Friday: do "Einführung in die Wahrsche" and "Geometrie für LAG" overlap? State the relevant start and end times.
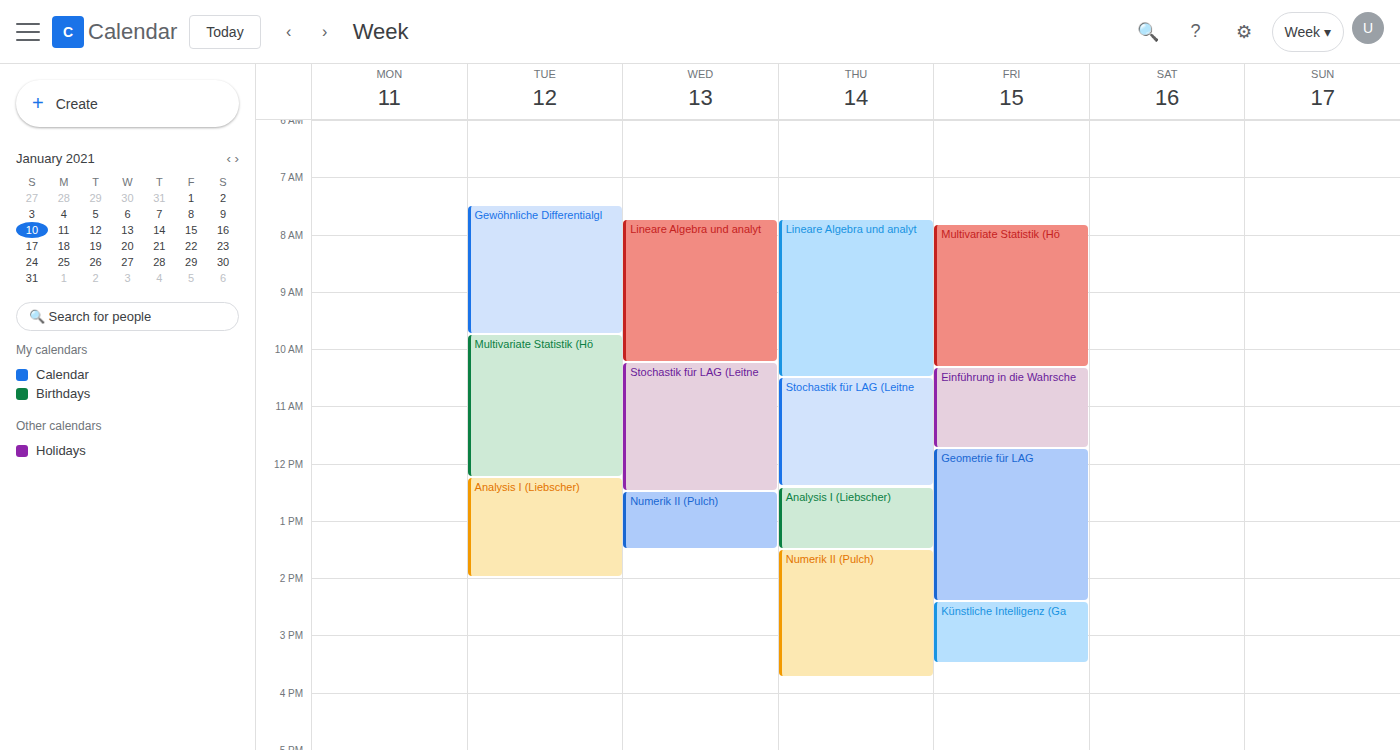
"Einführung in die Wahrsche" ends at 11:45 AM, exactly when "Geometrie für LAG" starts -- they touch but do not overlap.